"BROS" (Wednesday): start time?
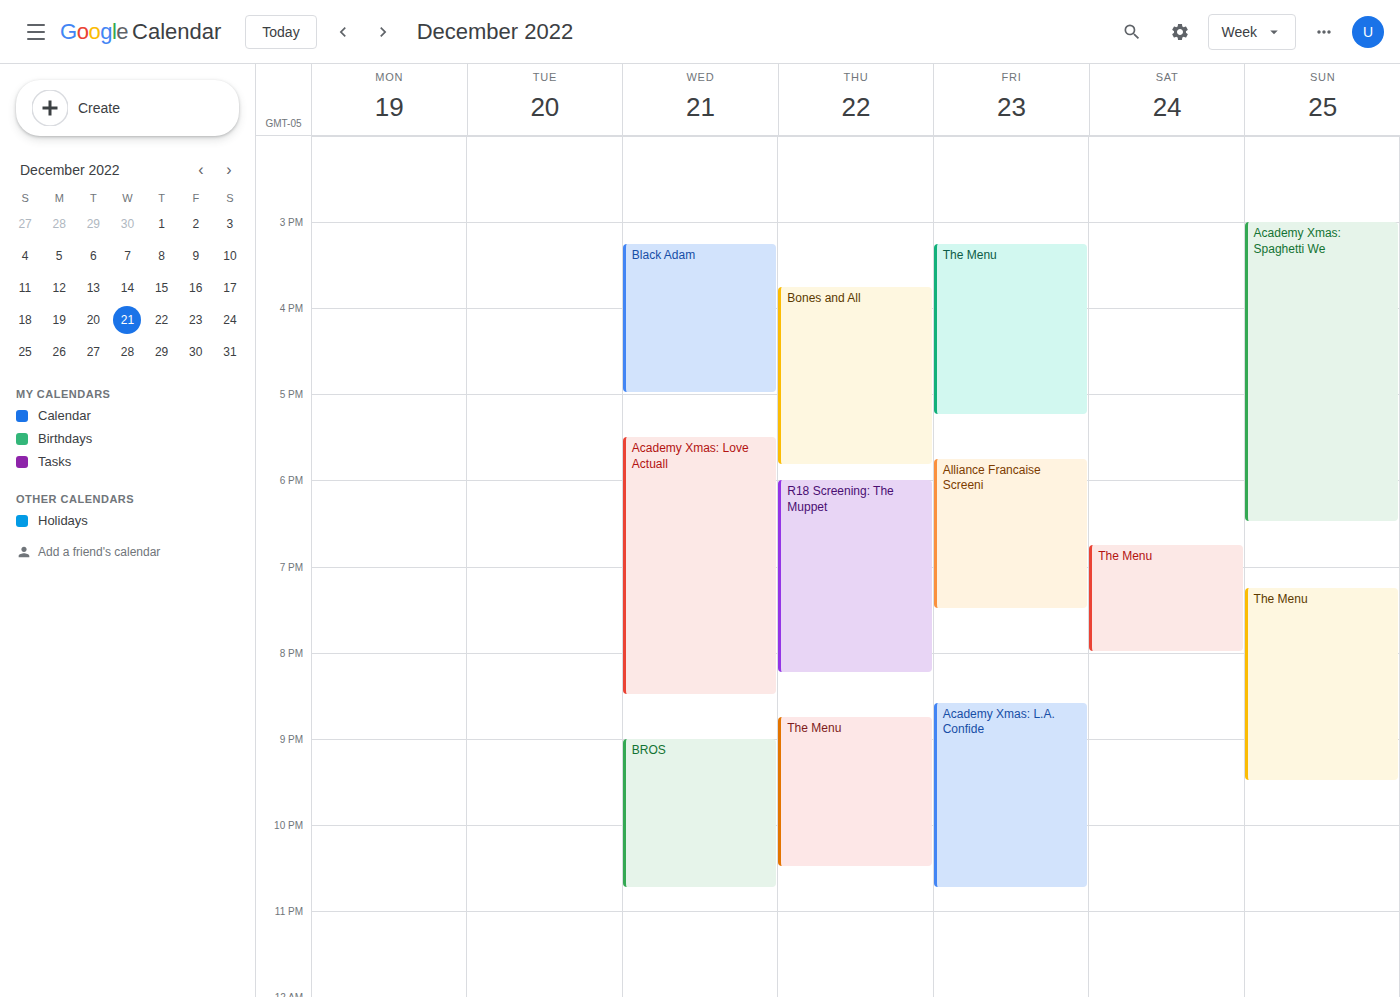
21:00